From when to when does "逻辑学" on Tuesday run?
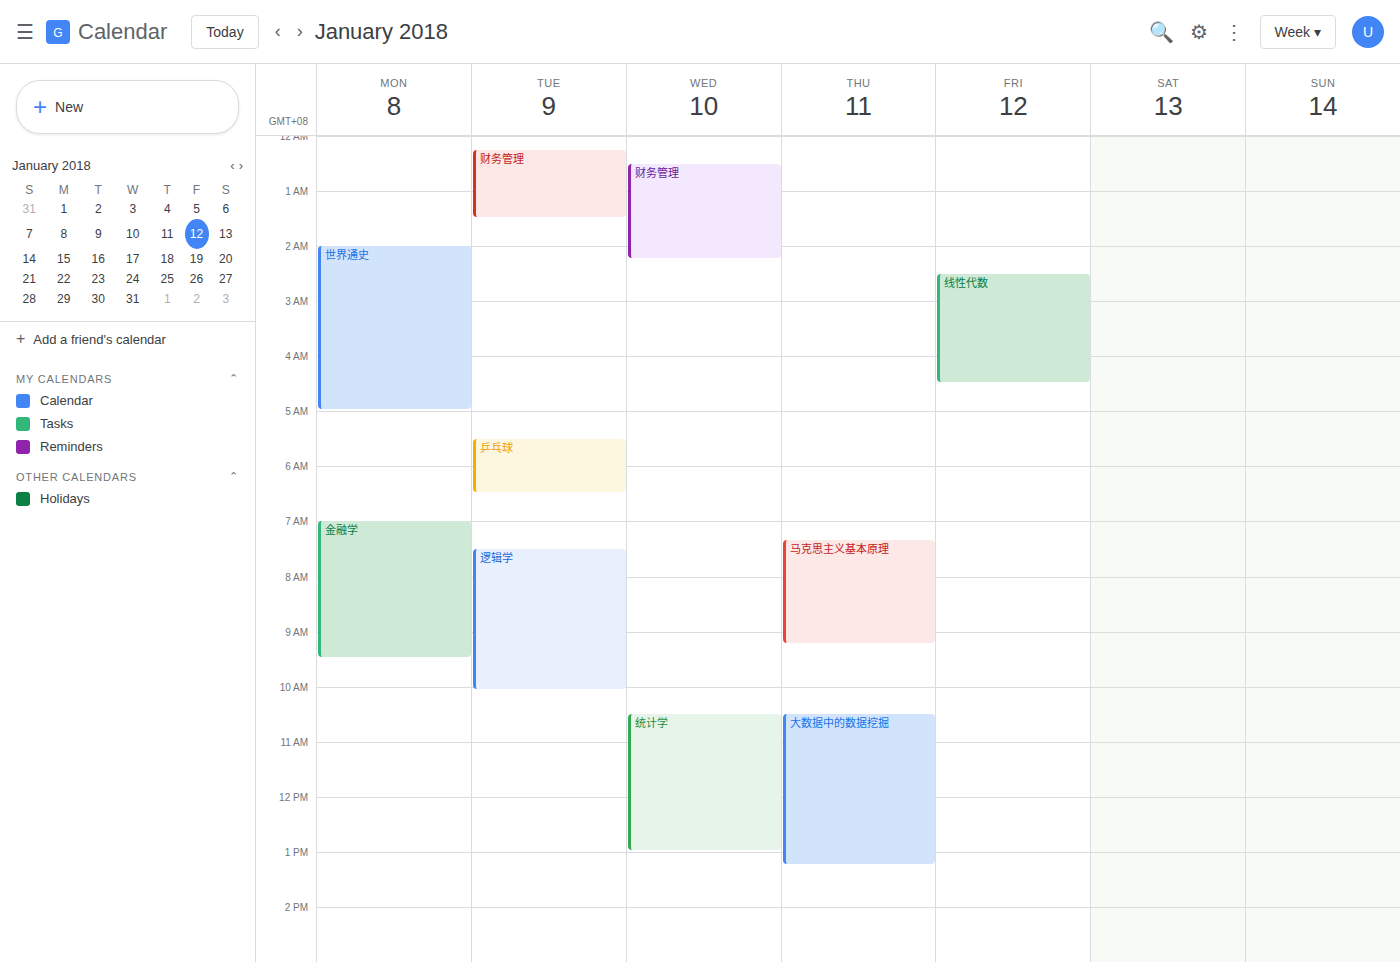
07:30 to 10:05